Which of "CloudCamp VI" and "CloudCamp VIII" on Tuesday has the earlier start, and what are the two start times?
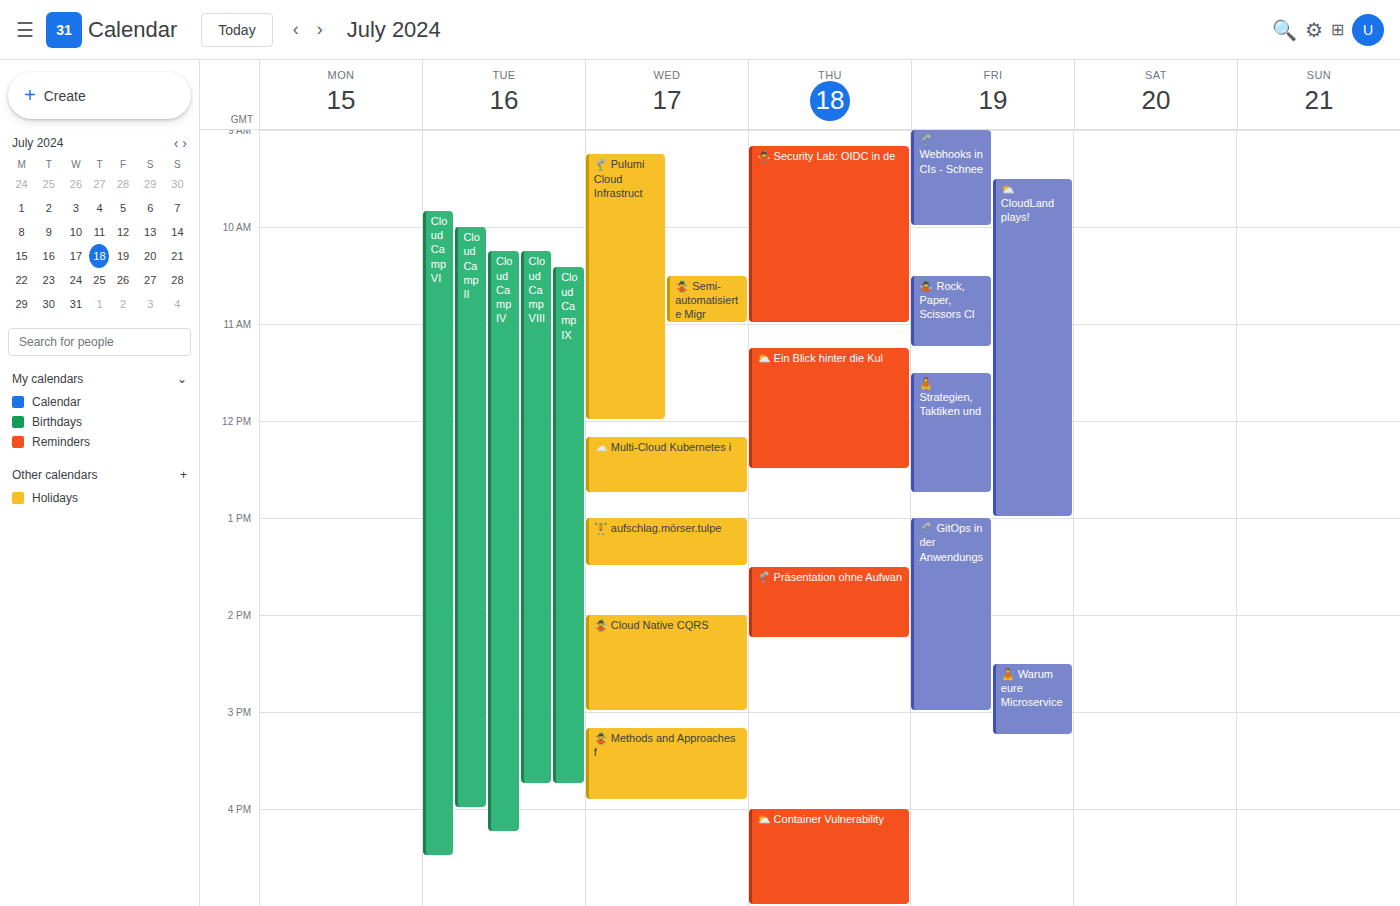
"CloudCamp VI" 9:50 AM; "CloudCamp VIII" 10:15 AM.